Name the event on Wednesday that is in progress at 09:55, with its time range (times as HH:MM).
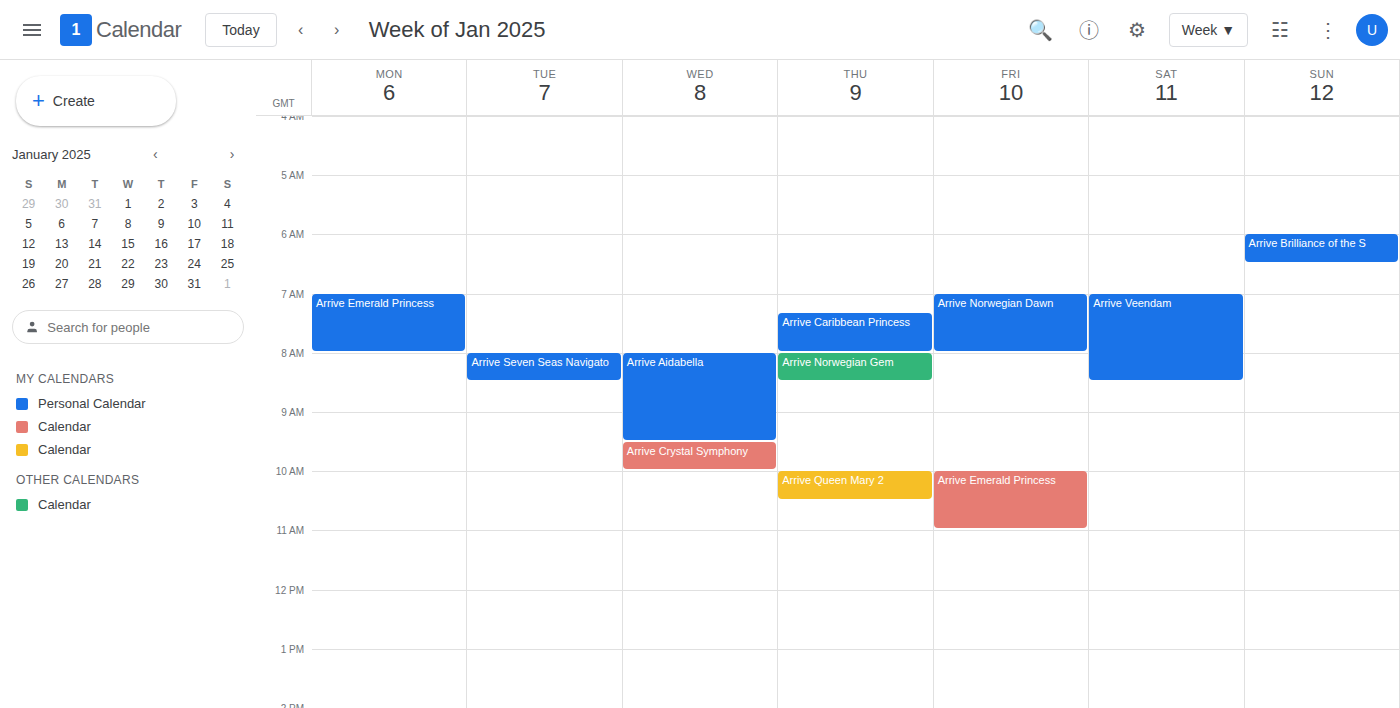
"Arrive Crystal Symphony", 09:30 to 10:00